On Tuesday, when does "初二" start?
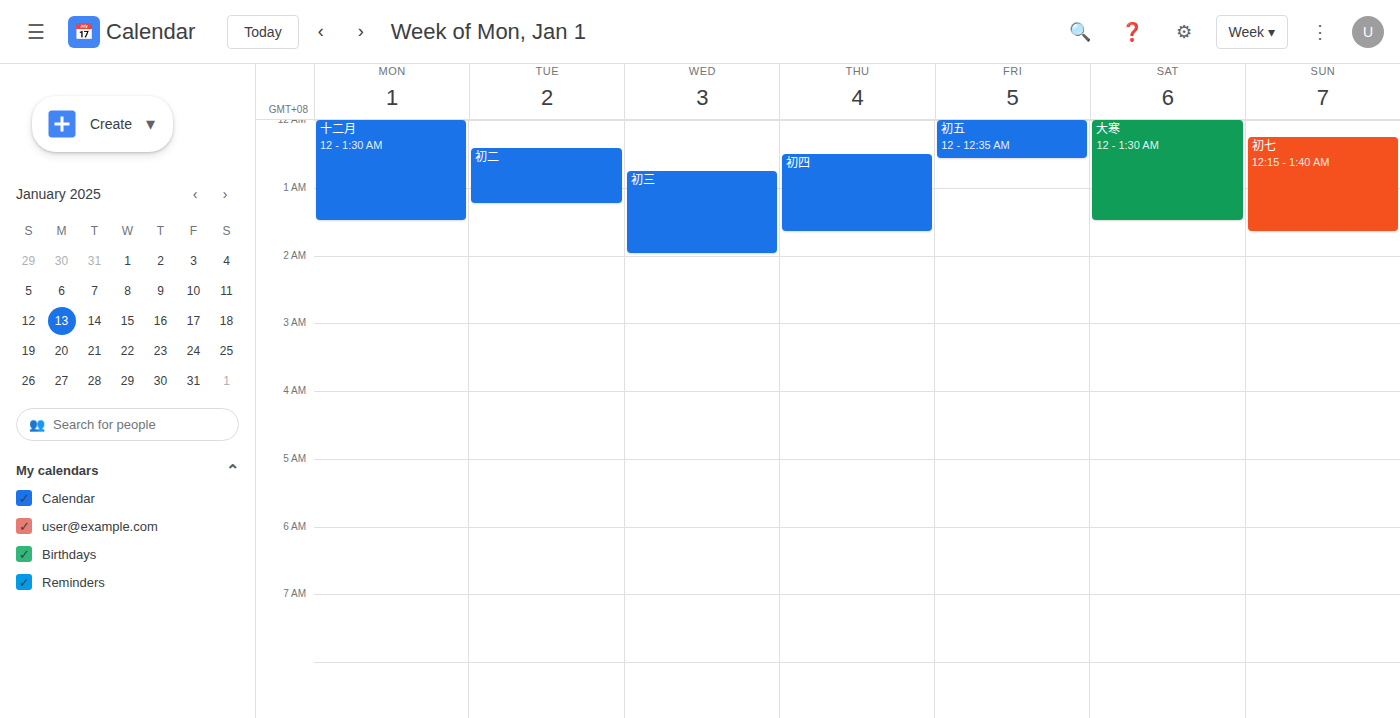
12:25 AM